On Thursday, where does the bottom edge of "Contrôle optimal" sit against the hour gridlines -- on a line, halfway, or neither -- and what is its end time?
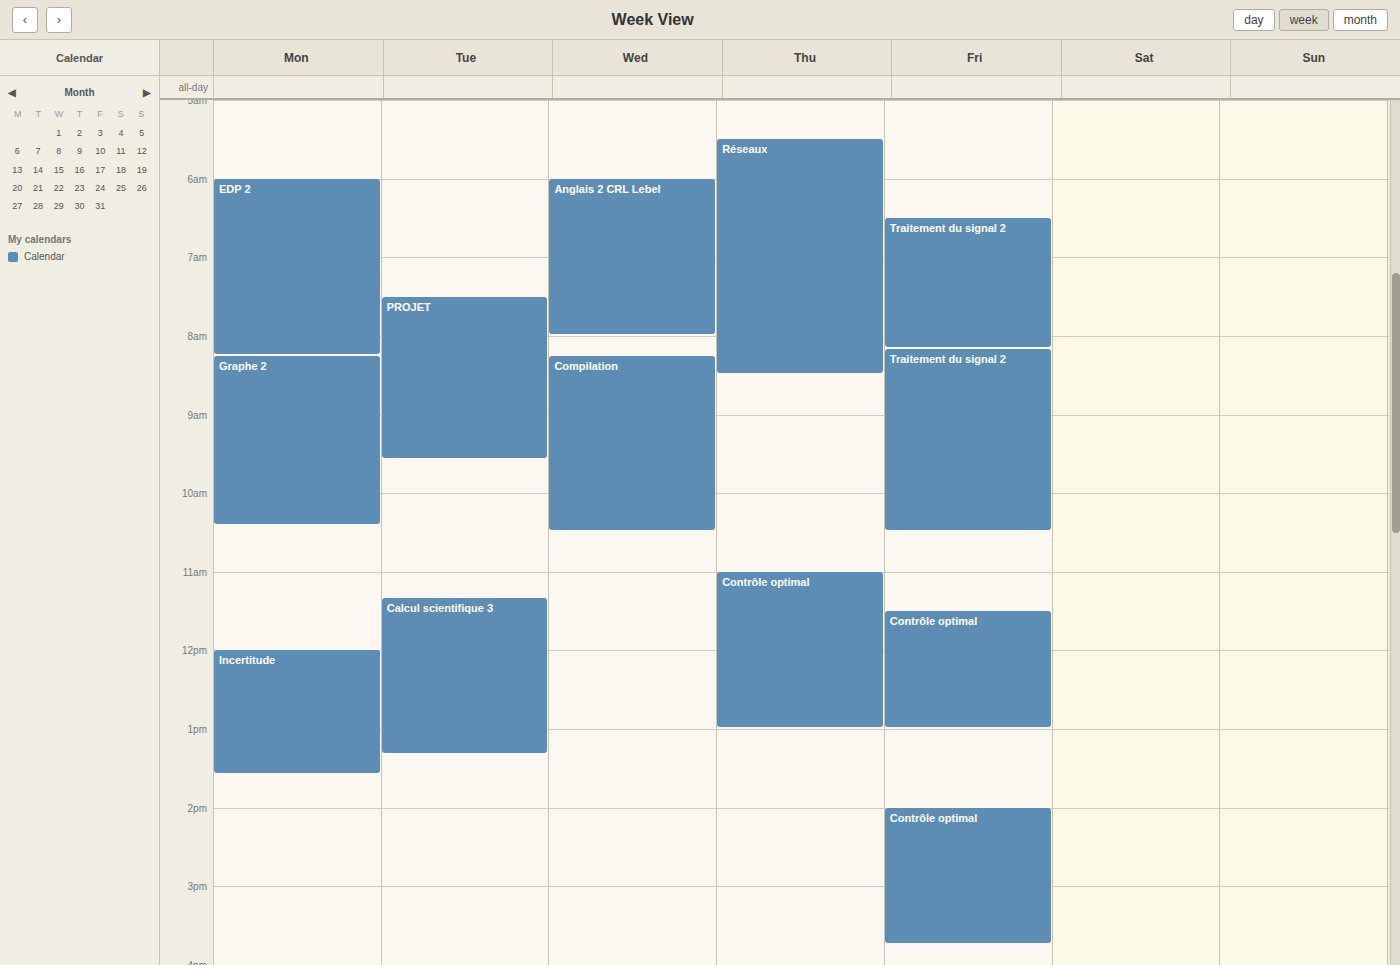
1:00 PM -- exactly on the 1 PM line.